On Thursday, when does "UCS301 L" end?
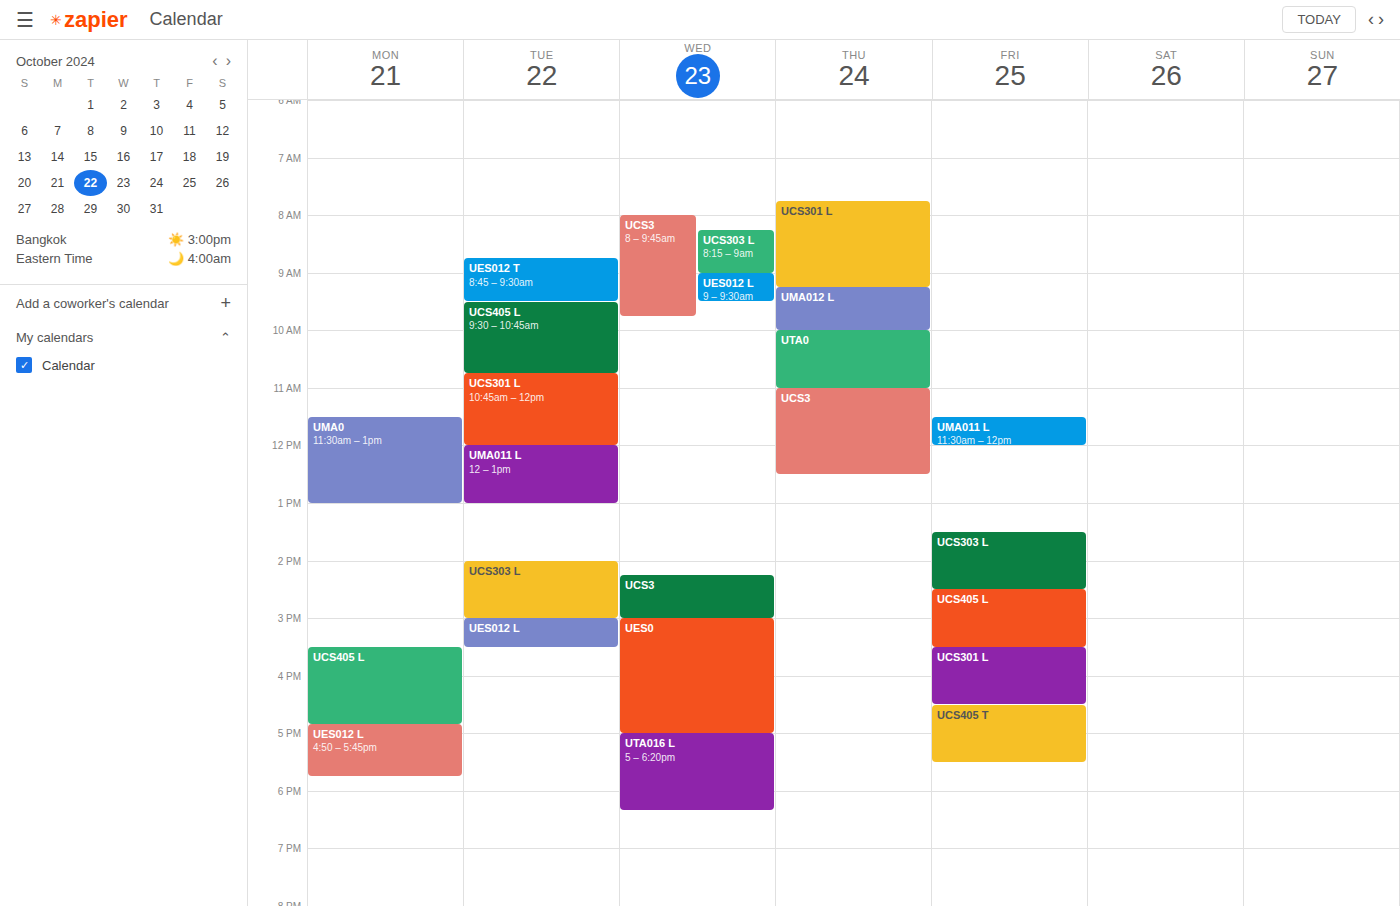
9:15 AM